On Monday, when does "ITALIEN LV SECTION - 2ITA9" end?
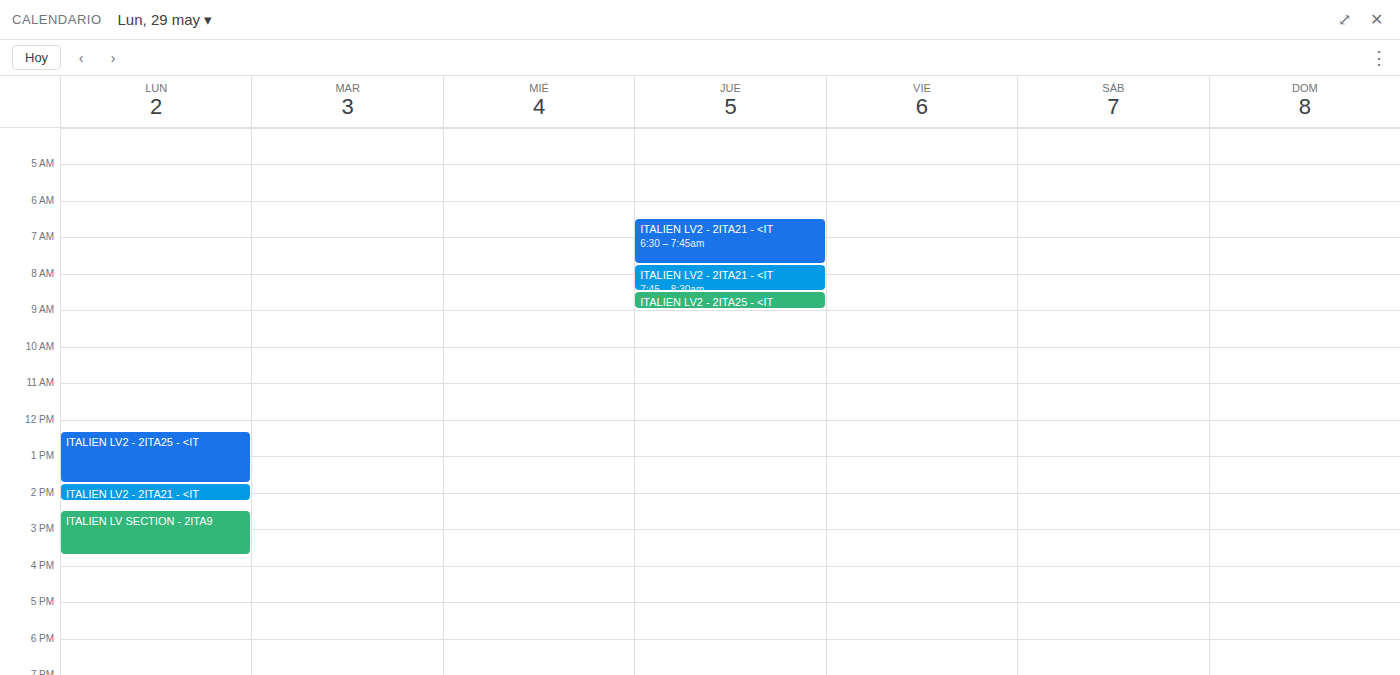
15:45